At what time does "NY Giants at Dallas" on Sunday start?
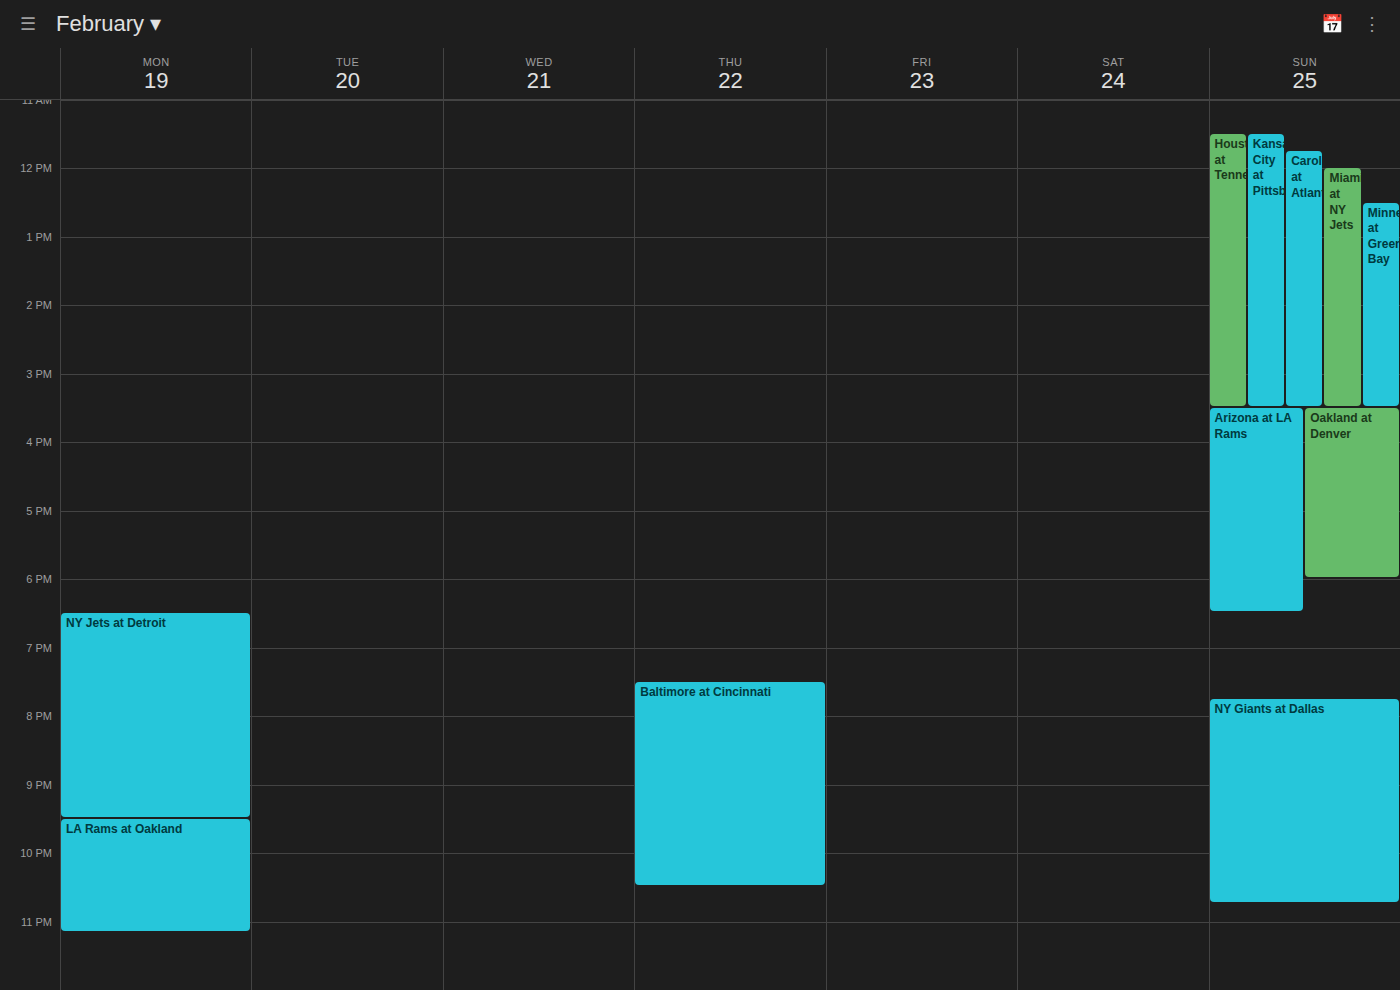
7:45 PM